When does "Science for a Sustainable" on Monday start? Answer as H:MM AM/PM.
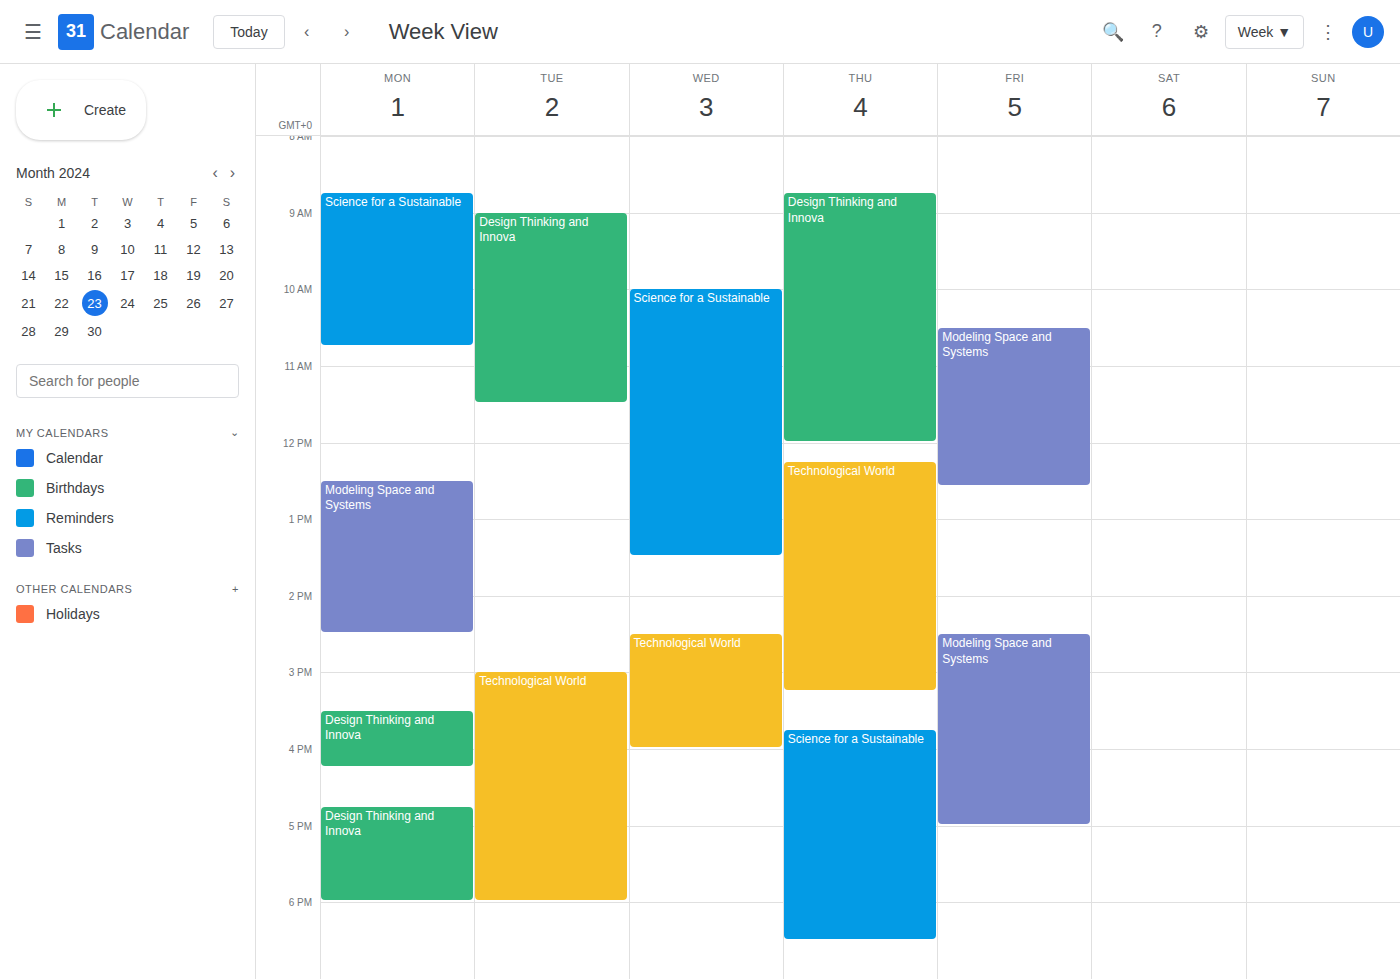
8:45 AM